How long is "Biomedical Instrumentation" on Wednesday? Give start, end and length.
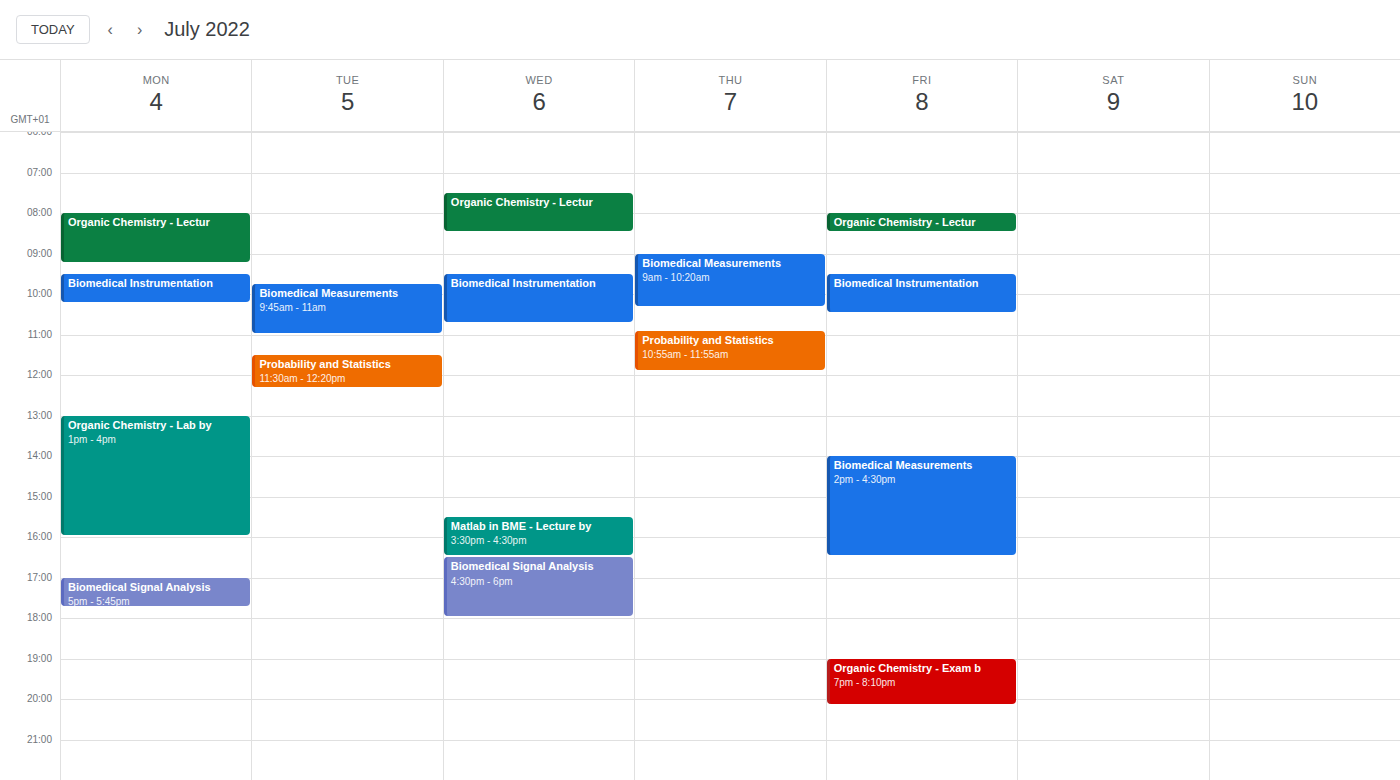
9:30 AM to 10:45 AM, 1 hour 15 minutes